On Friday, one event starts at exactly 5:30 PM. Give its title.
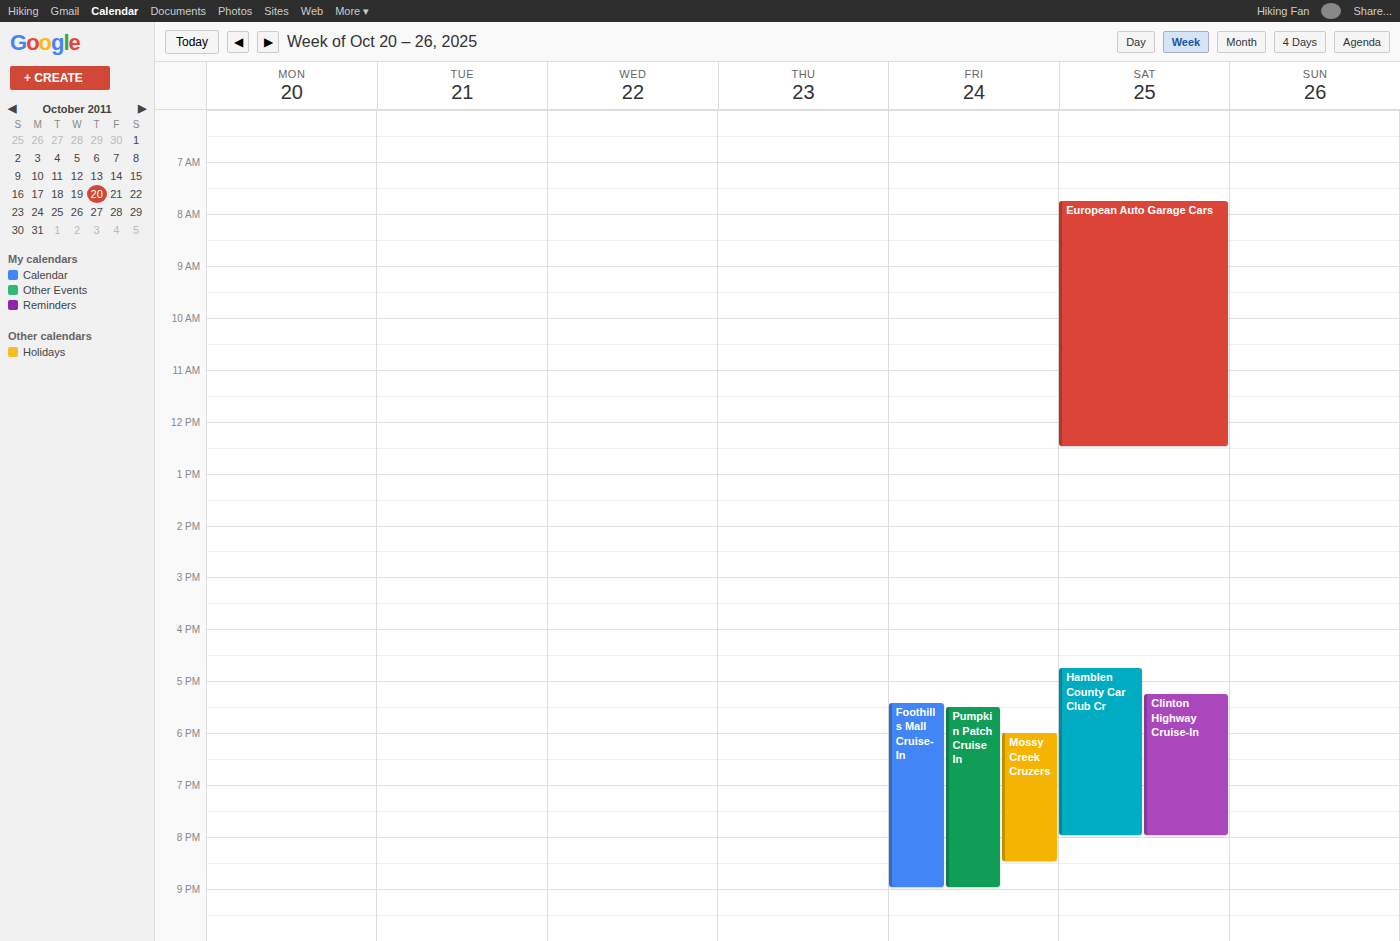
"Pumpkin Patch Cruise In"